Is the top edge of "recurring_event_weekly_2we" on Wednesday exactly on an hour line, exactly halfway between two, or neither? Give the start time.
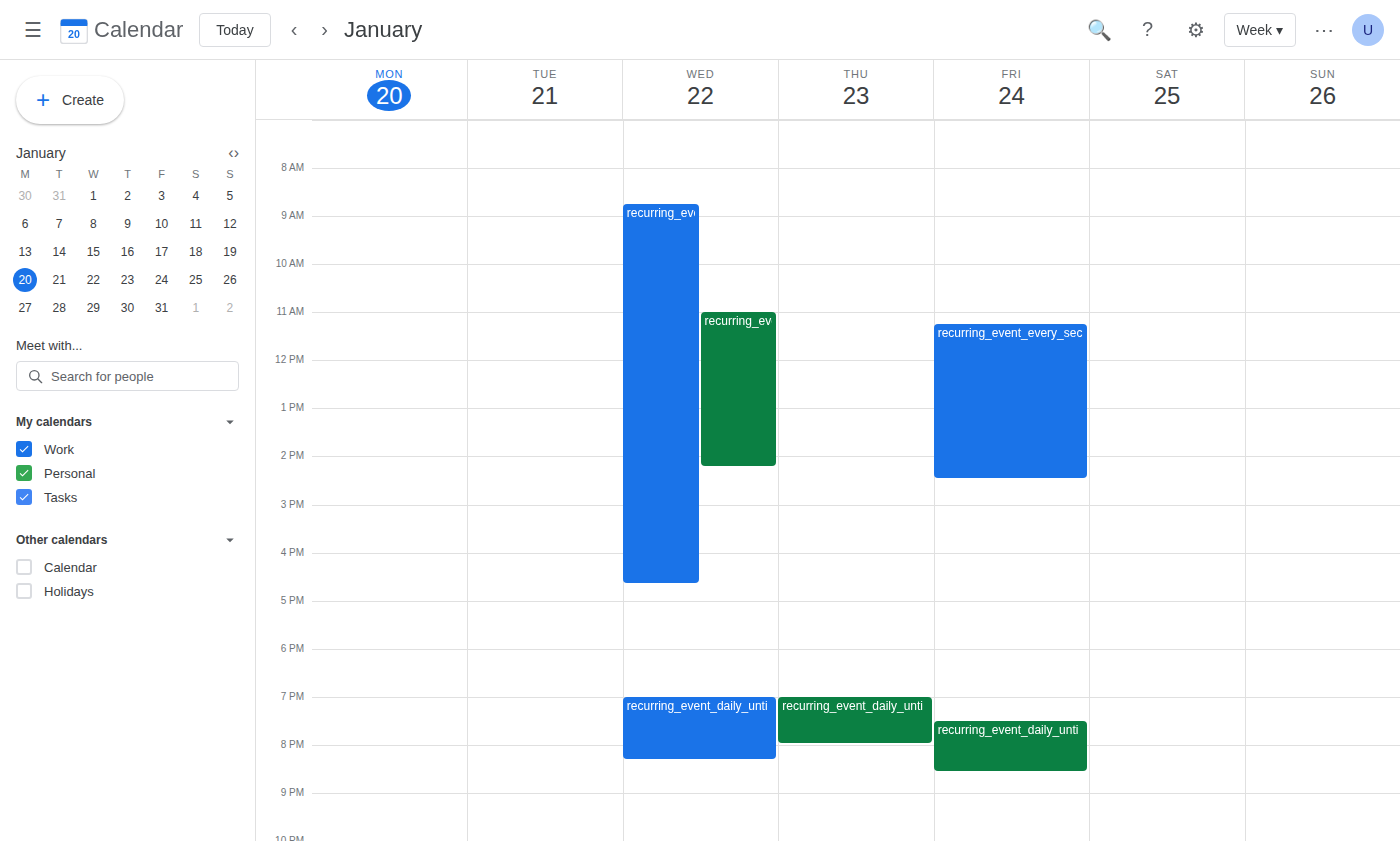
8:45 AM -- neither: three quarters of the way from the 8 AM line to the 9 AM line.